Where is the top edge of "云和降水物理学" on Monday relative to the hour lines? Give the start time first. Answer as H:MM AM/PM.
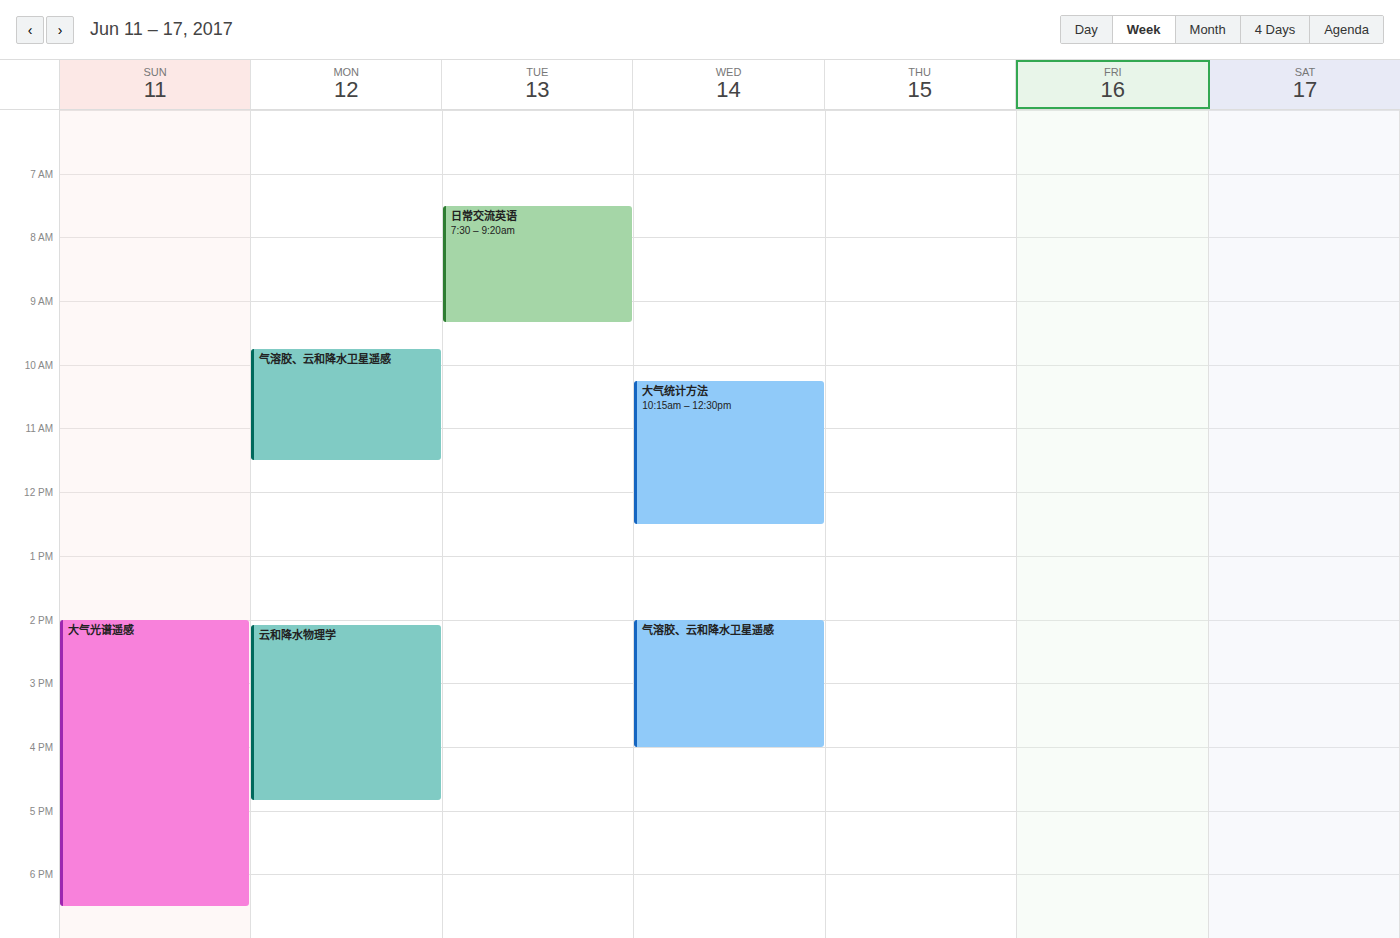
2:05 PM -- neither: 5 minutes below the 2 PM line and 55 minutes above the 3 PM line.